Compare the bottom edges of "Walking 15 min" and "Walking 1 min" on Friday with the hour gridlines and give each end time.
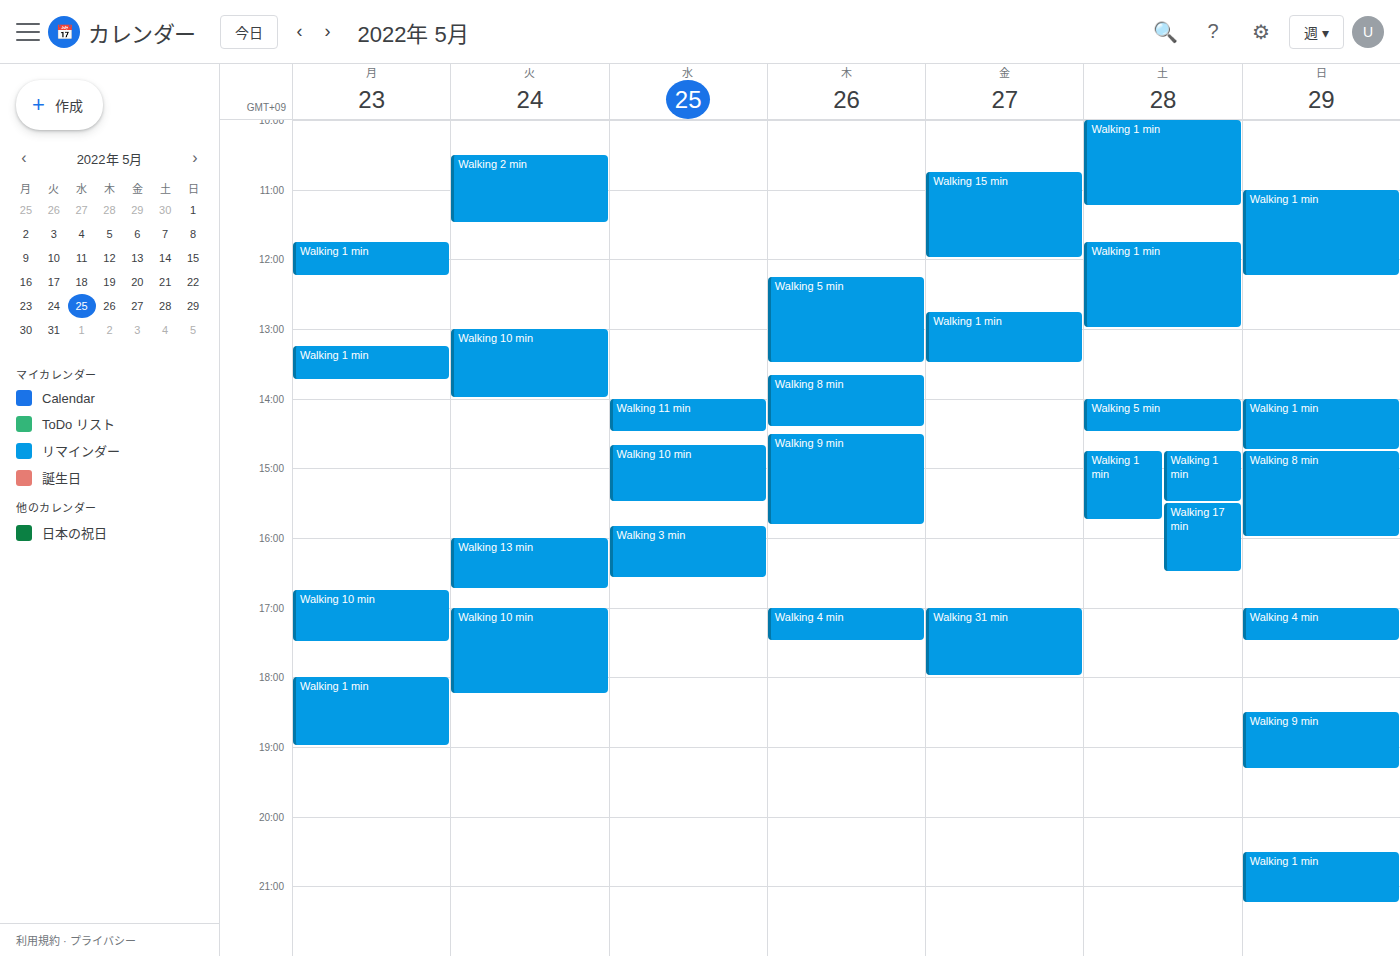
"Walking 15 min": 12:00 PM, exactly on the 12 PM line. "Walking 1 min": 1:30 PM, halfway between the 1 PM and 2 PM lines.